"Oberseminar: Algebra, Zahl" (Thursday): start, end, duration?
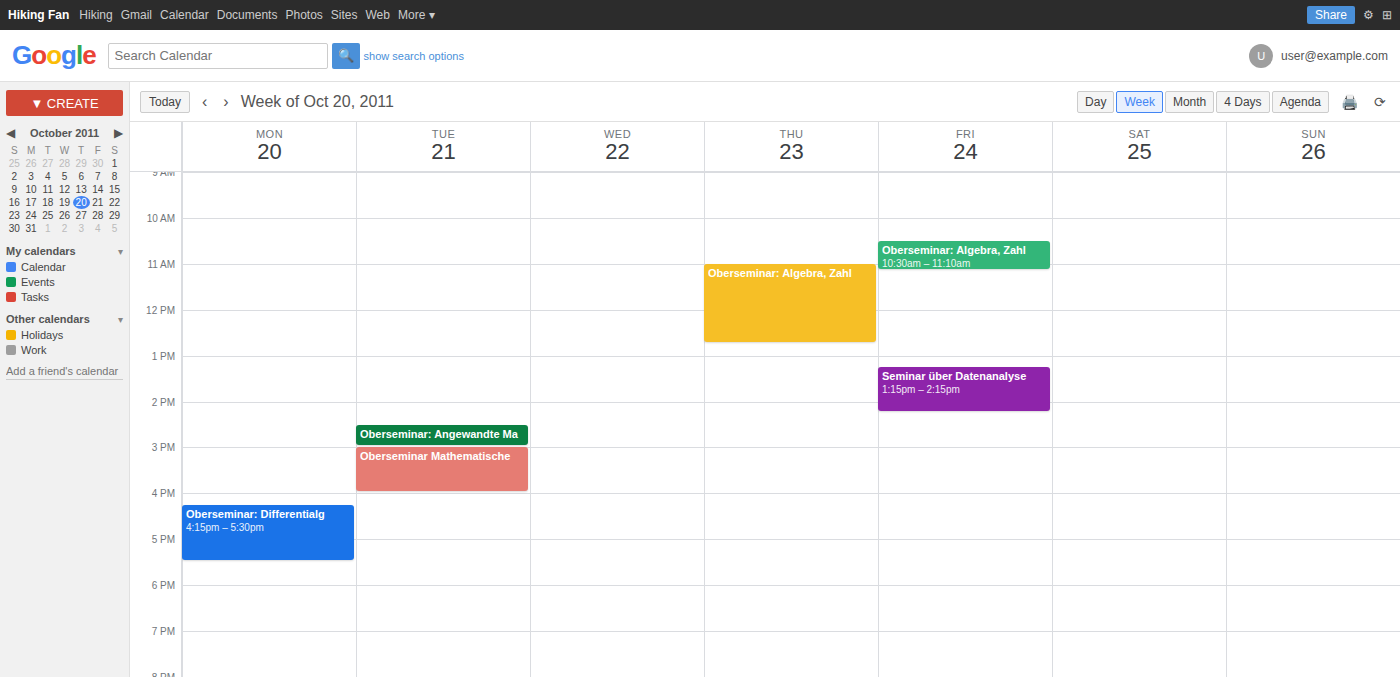
11:00 AM to 12:45 PM, 1 hour 45 minutes